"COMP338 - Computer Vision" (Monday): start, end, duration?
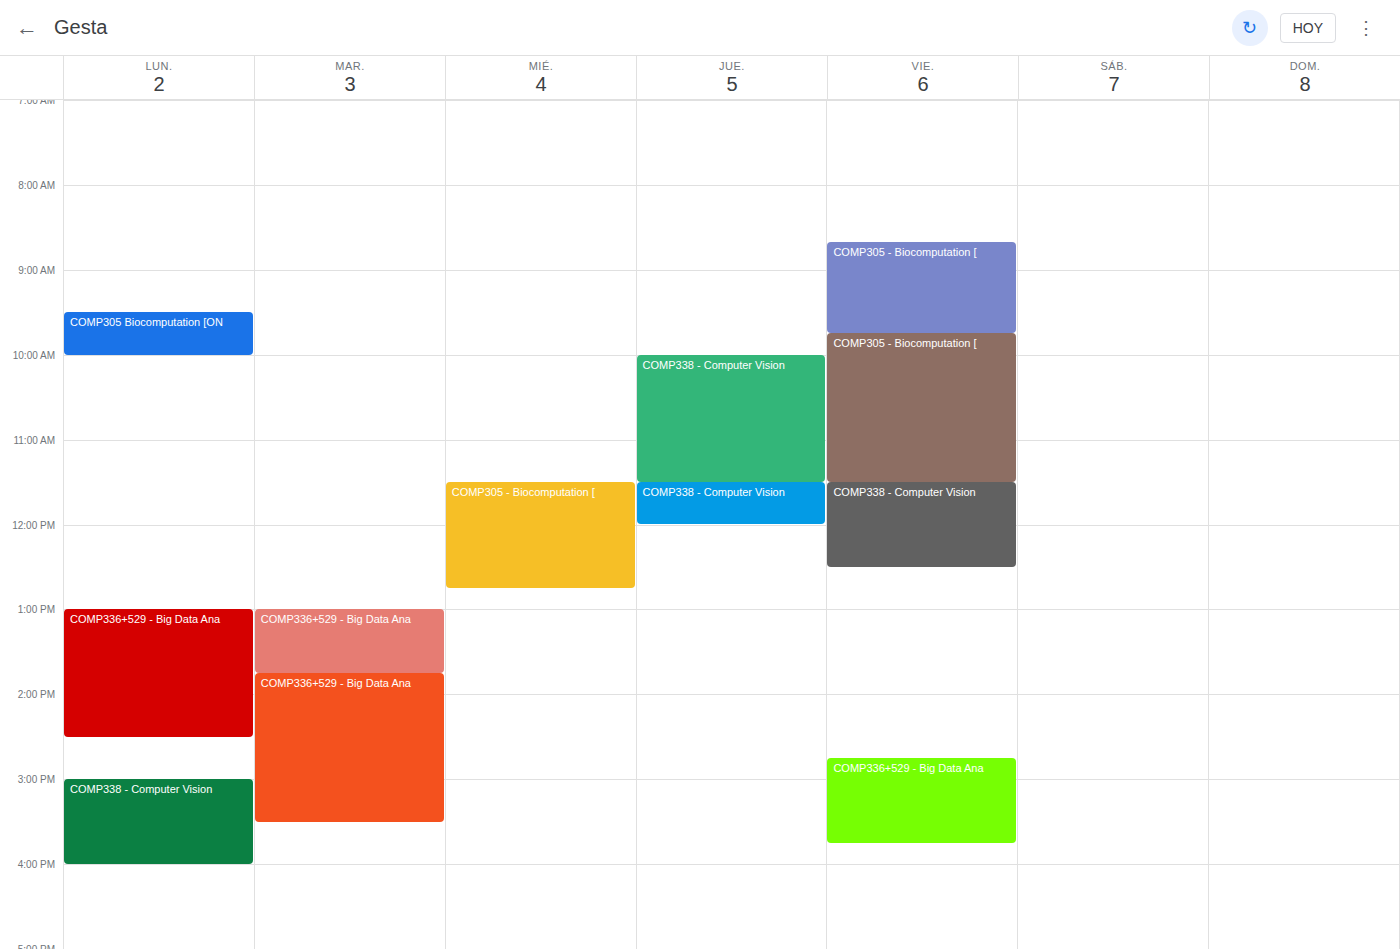
3:00 PM to 4:00 PM, 1 hour